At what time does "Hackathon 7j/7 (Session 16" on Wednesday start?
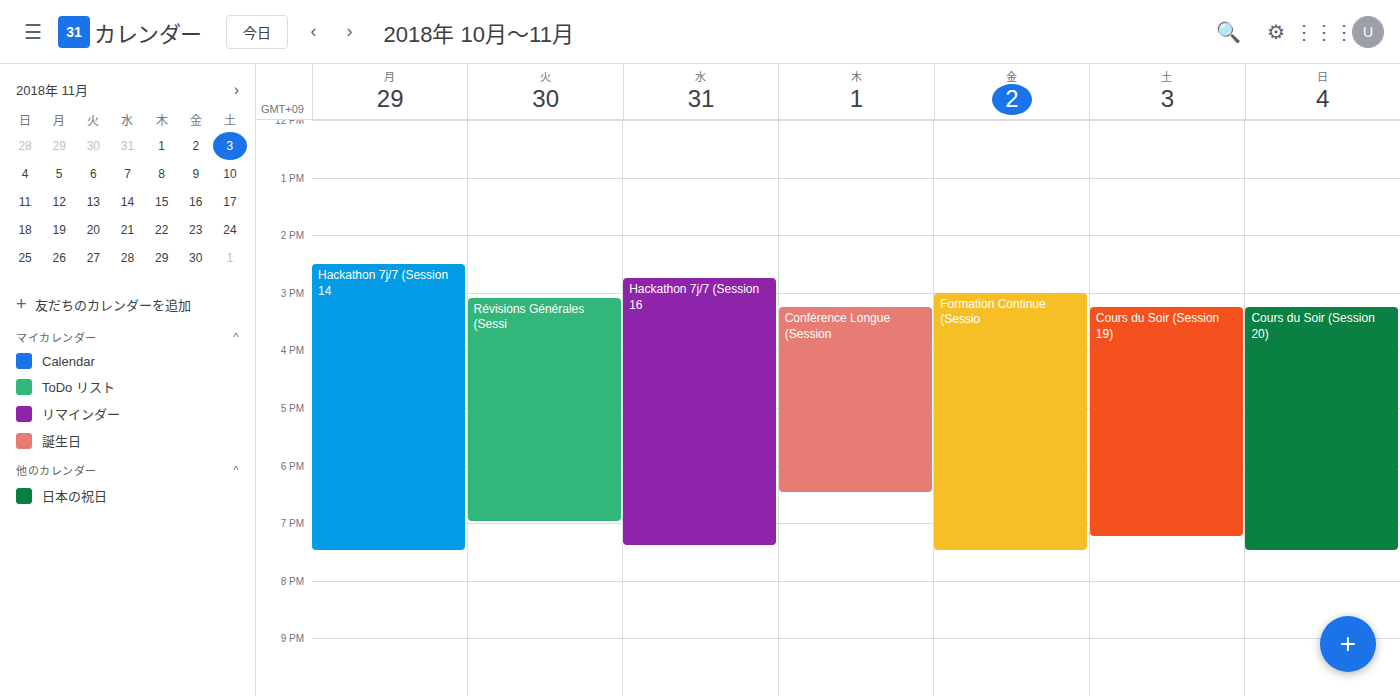
2:45 PM